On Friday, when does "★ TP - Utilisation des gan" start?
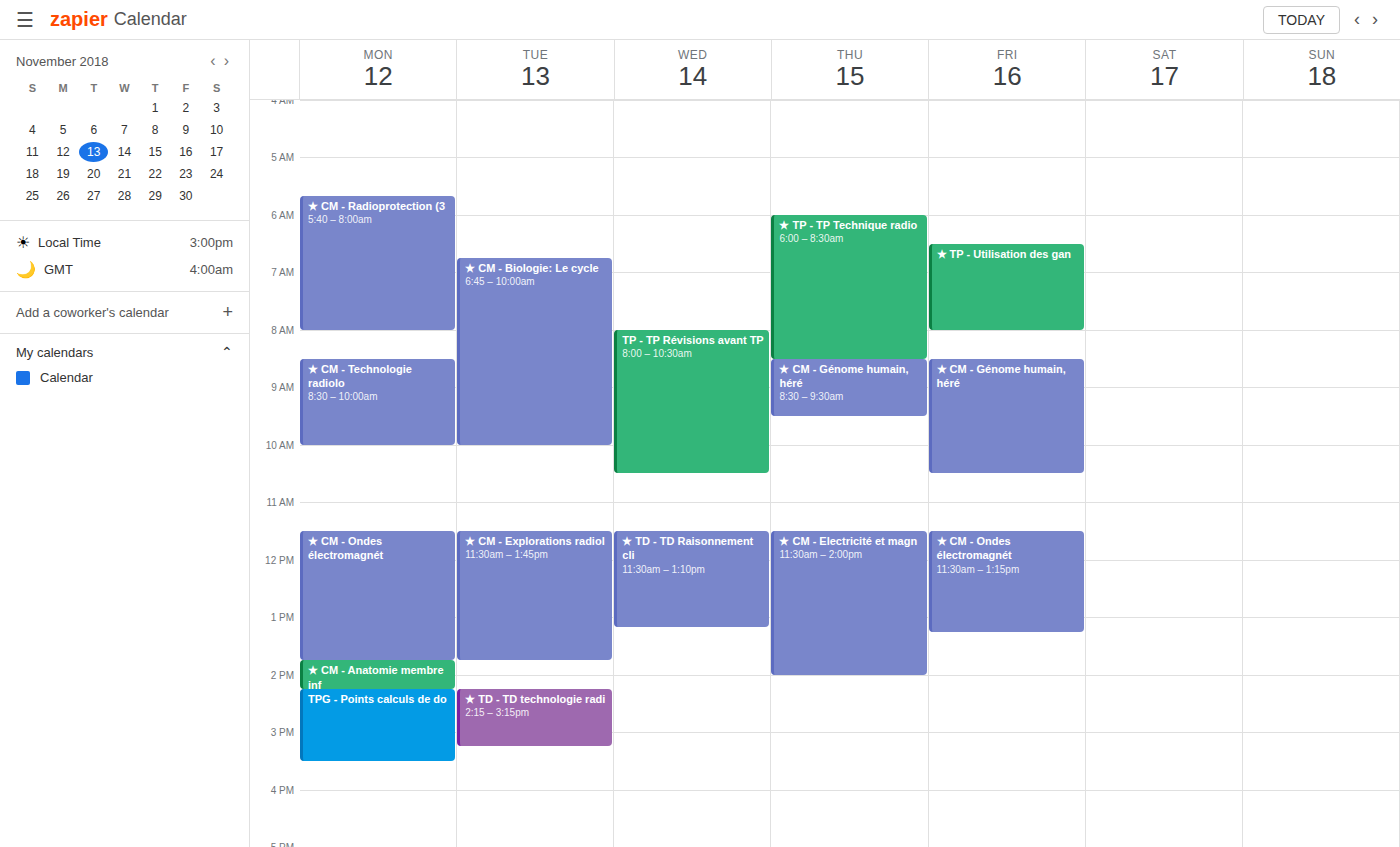
6:30 AM